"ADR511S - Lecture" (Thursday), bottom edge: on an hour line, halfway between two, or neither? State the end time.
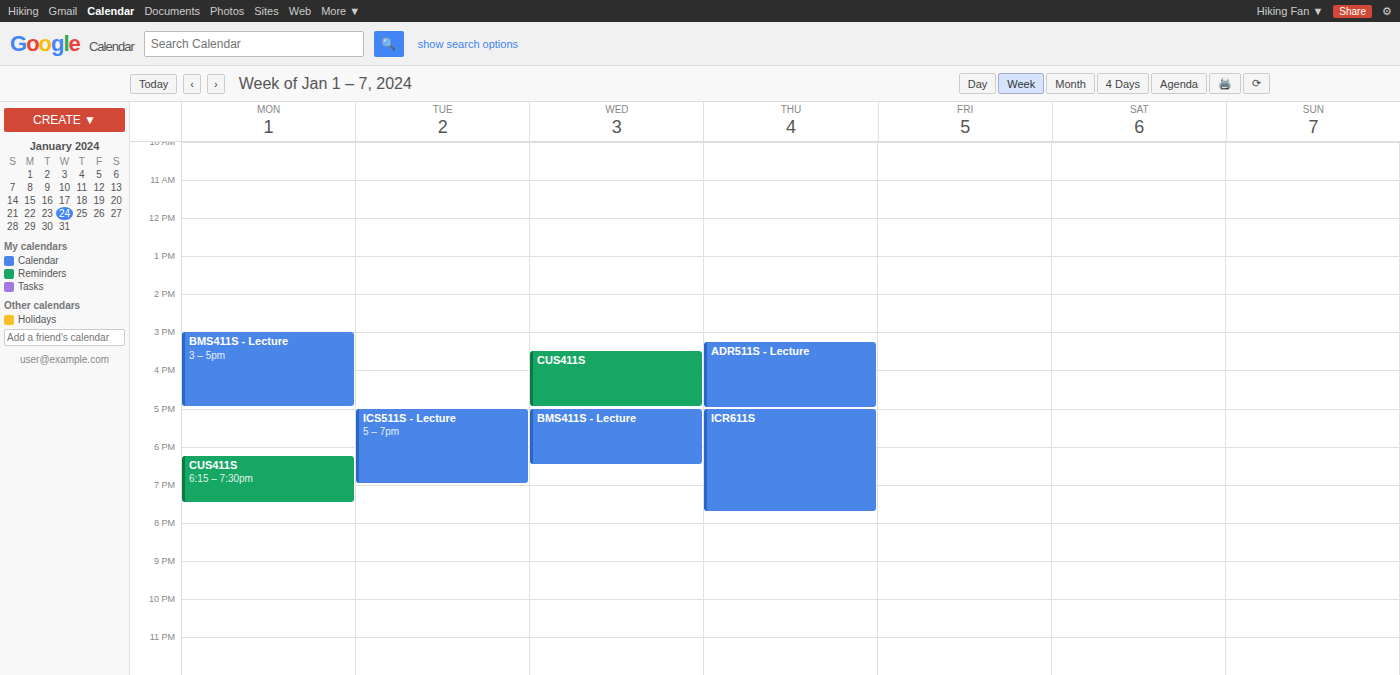
17:00 -- exactly on the 17:00 line.